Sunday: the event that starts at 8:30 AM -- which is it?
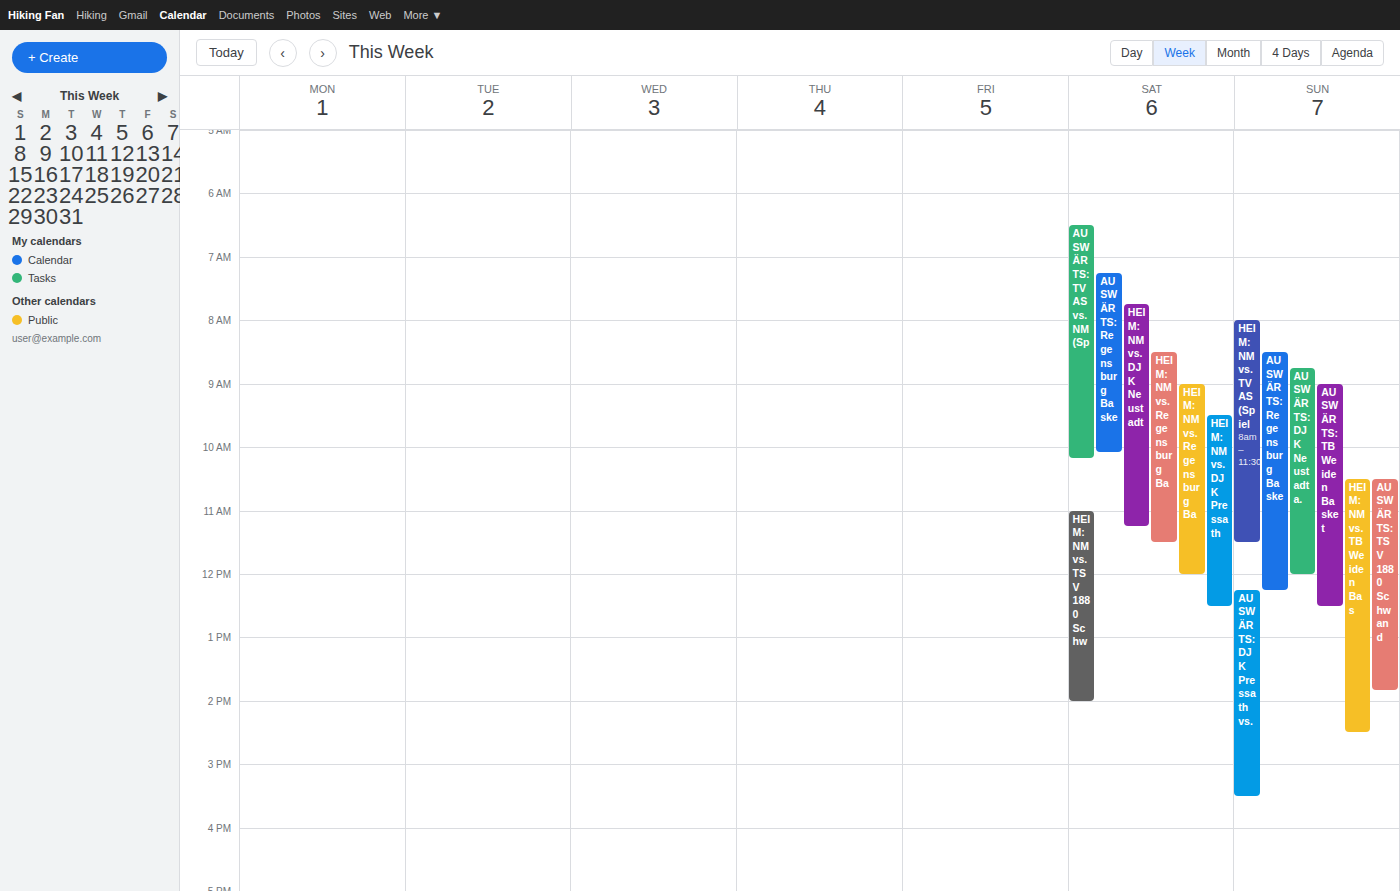
"AUSWÄRTS: Regensburg Baske"